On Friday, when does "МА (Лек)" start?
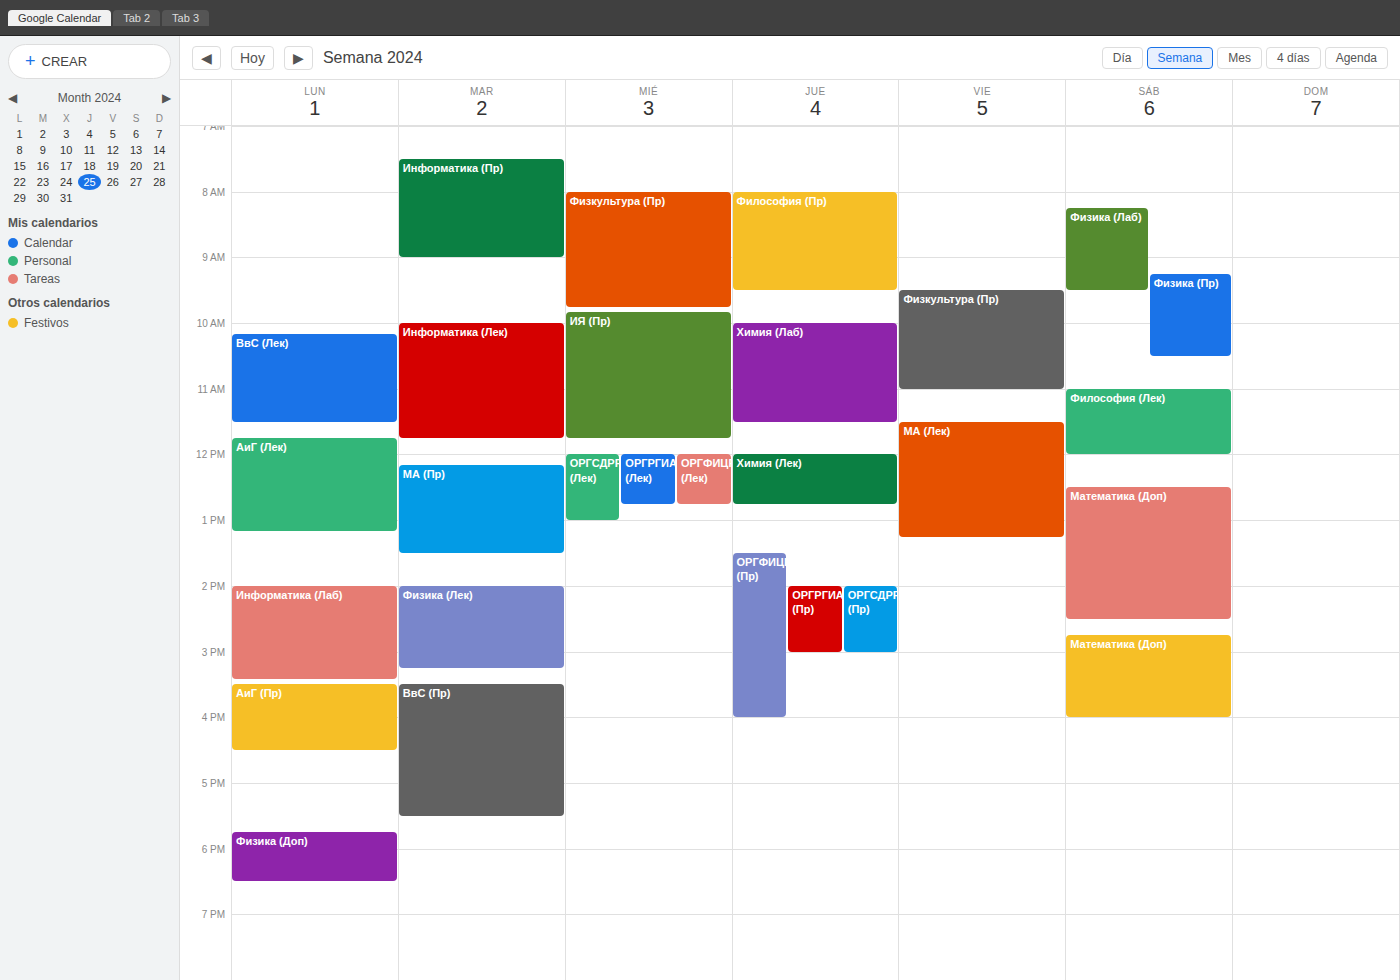
11:30 AM